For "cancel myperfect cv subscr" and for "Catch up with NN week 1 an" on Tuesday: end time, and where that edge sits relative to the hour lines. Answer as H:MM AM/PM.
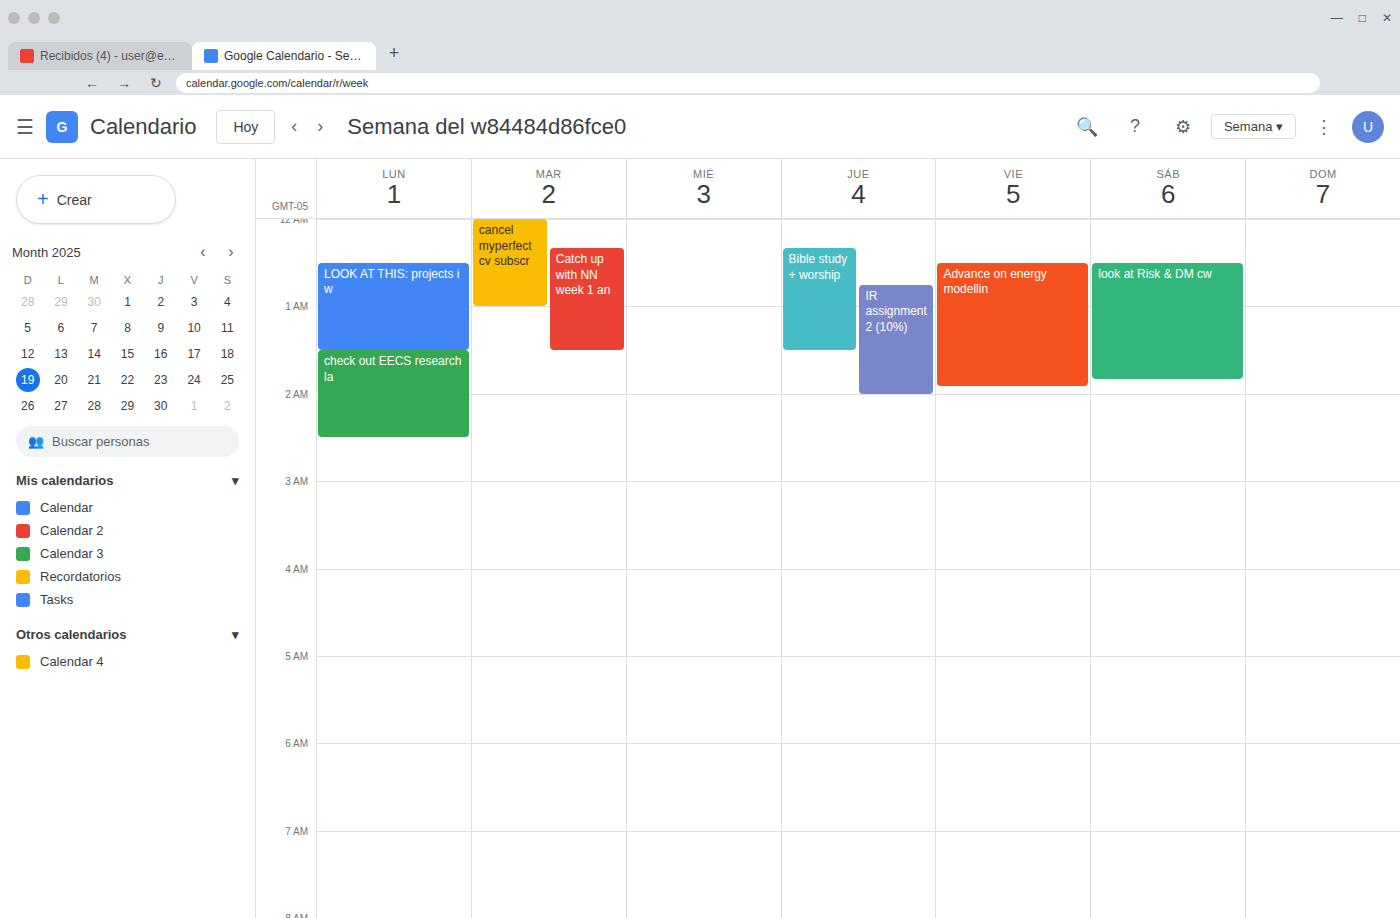
"cancel myperfect cv subscr": 1:00 AM, exactly on the 1 AM line. "Catch up with NN week 1 an": 1:30 AM, halfway between the 1 AM and 2 AM lines.